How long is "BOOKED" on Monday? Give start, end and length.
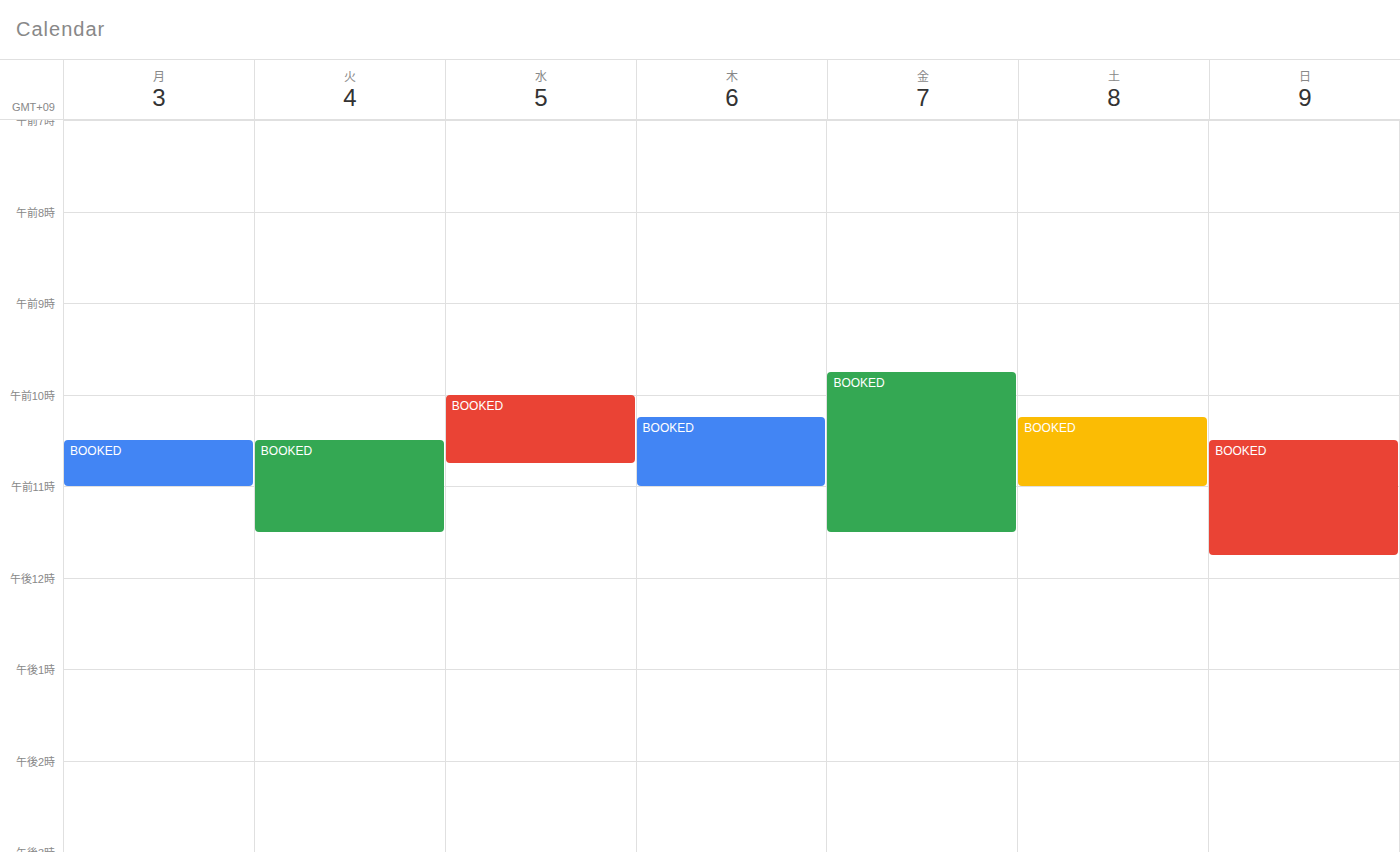
10:30 AM to 11:00 AM, 30 minutes